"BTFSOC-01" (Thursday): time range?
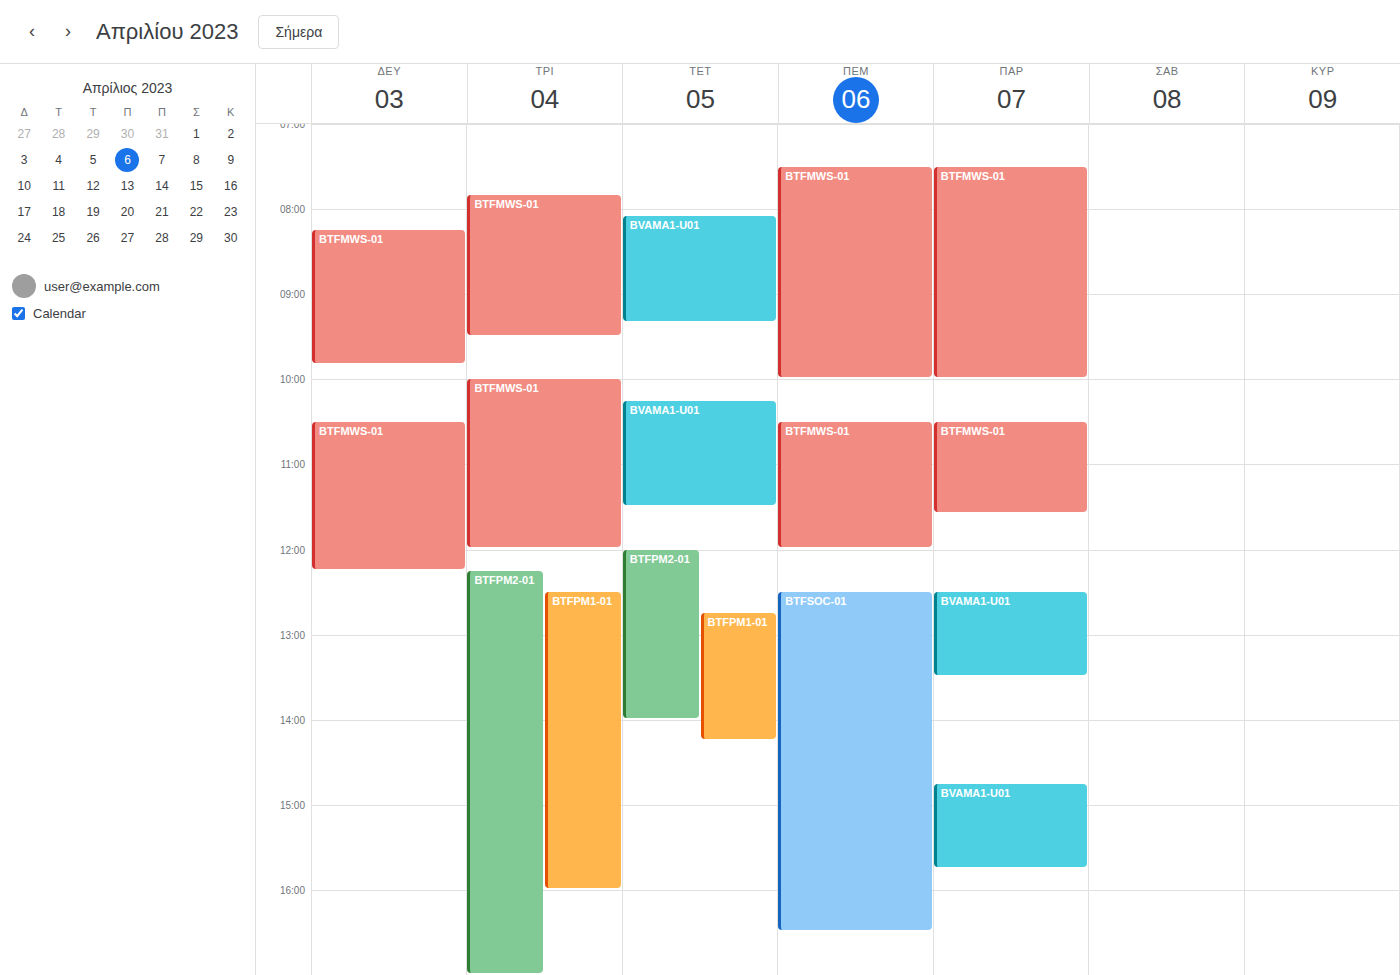
12:30 to 16:30